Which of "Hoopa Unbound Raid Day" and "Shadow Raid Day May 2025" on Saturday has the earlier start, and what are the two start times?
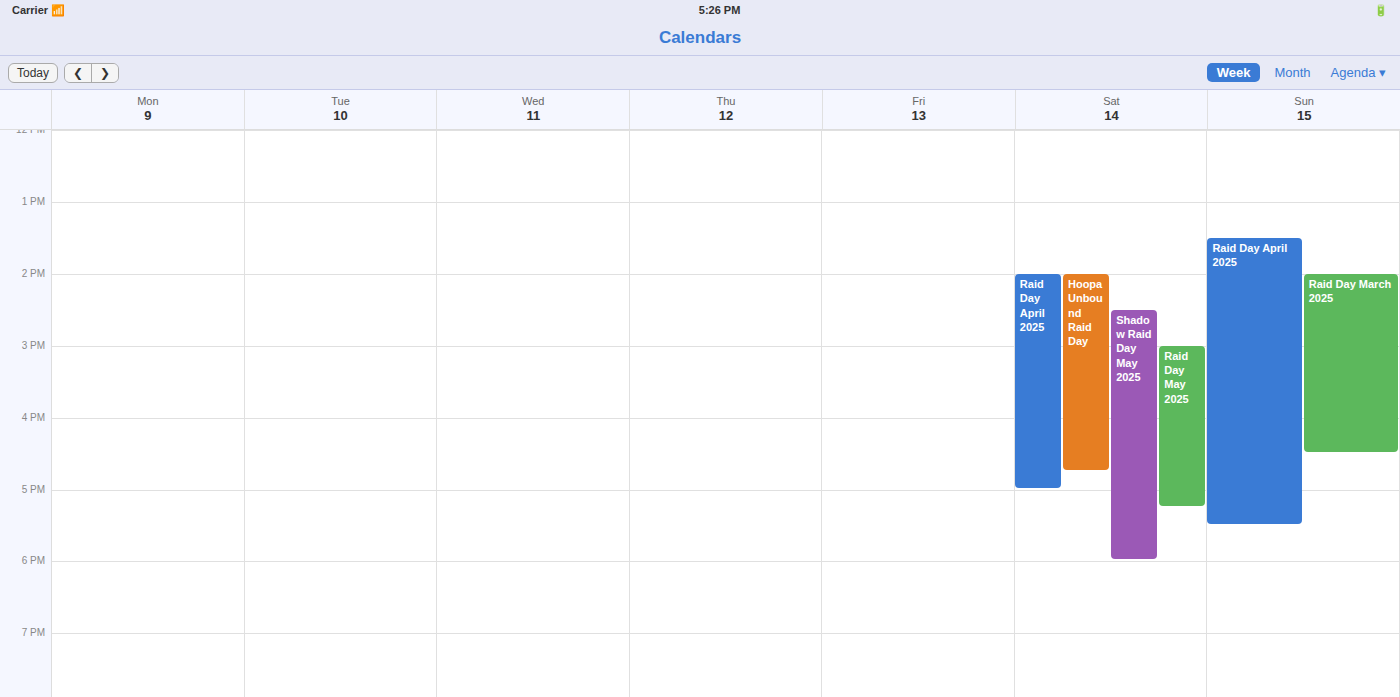
"Hoopa Unbound Raid Day" 2:00 PM; "Shadow Raid Day May 2025" 2:30 PM.